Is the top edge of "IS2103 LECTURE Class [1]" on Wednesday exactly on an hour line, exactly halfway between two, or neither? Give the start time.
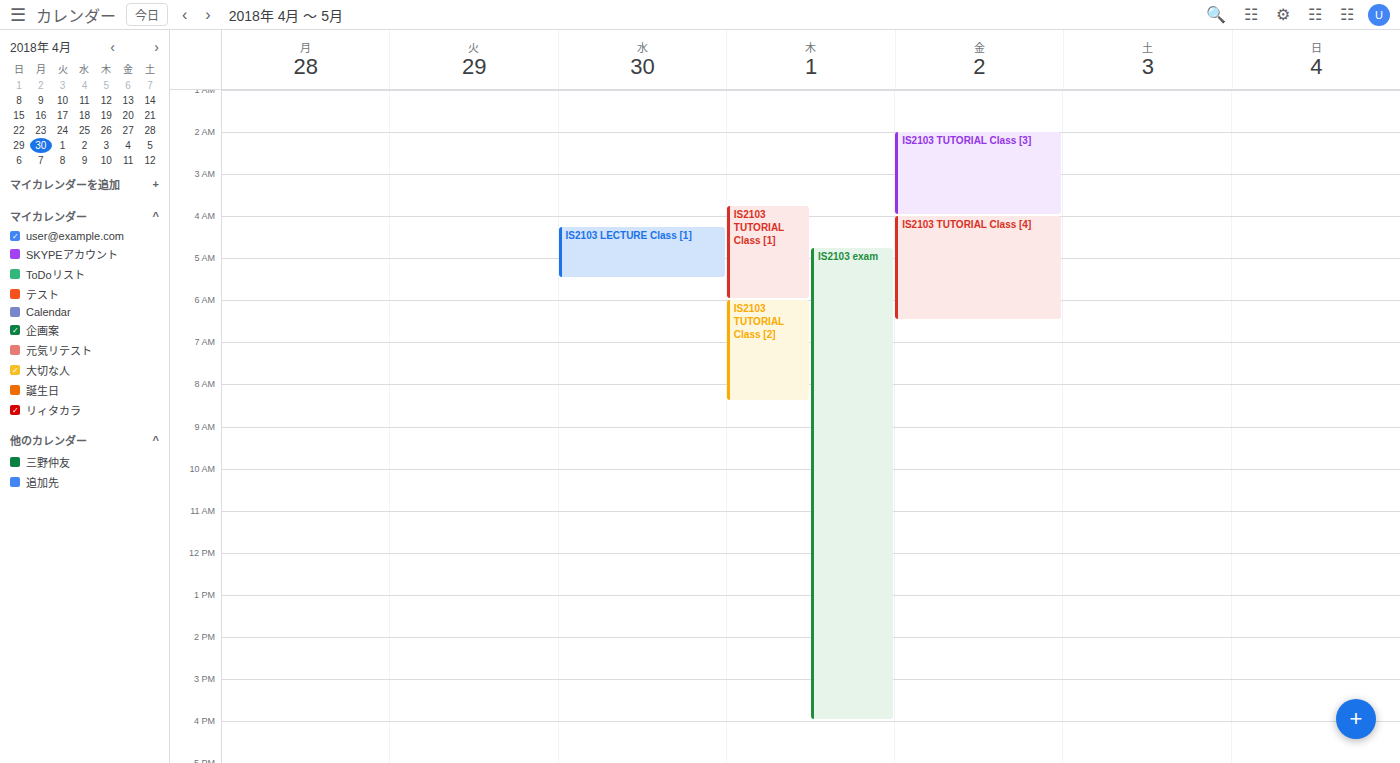
4:15 AM -- neither: a quarter of the way from the 4 AM line to the 5 AM line.